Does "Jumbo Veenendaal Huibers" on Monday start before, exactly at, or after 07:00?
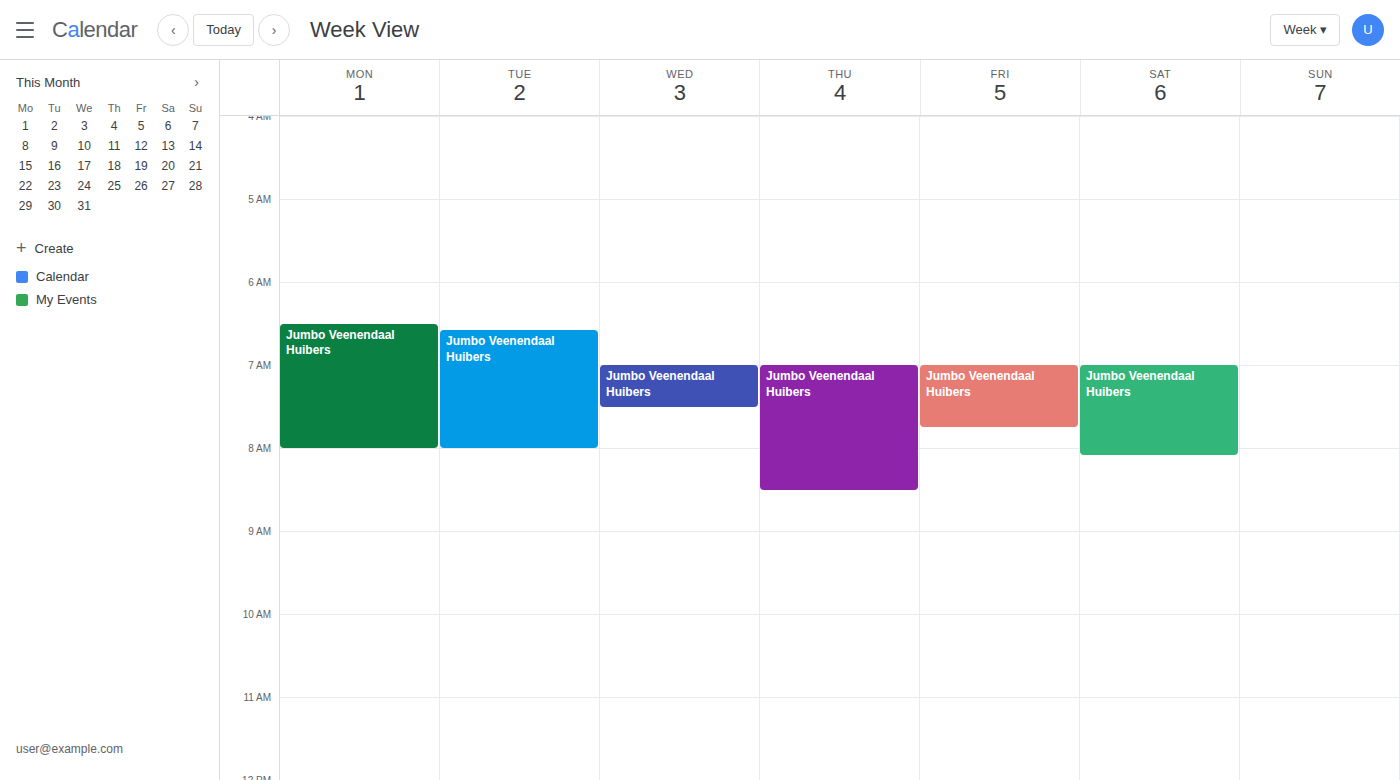
06:30 -- before 07:00, 30 minutes above the 07:00 line.